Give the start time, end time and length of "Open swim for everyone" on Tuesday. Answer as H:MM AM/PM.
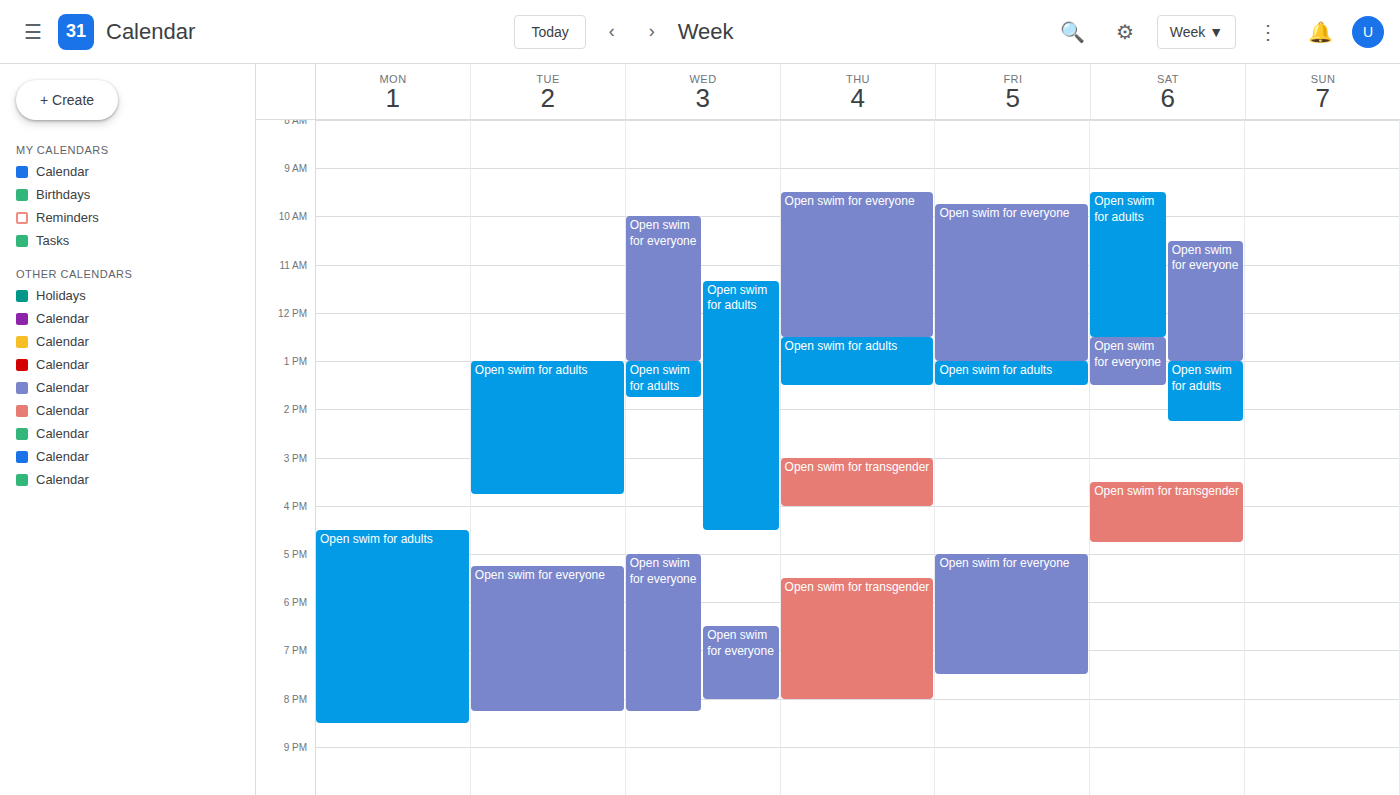
5:15 PM to 8:15 PM, 3 hours